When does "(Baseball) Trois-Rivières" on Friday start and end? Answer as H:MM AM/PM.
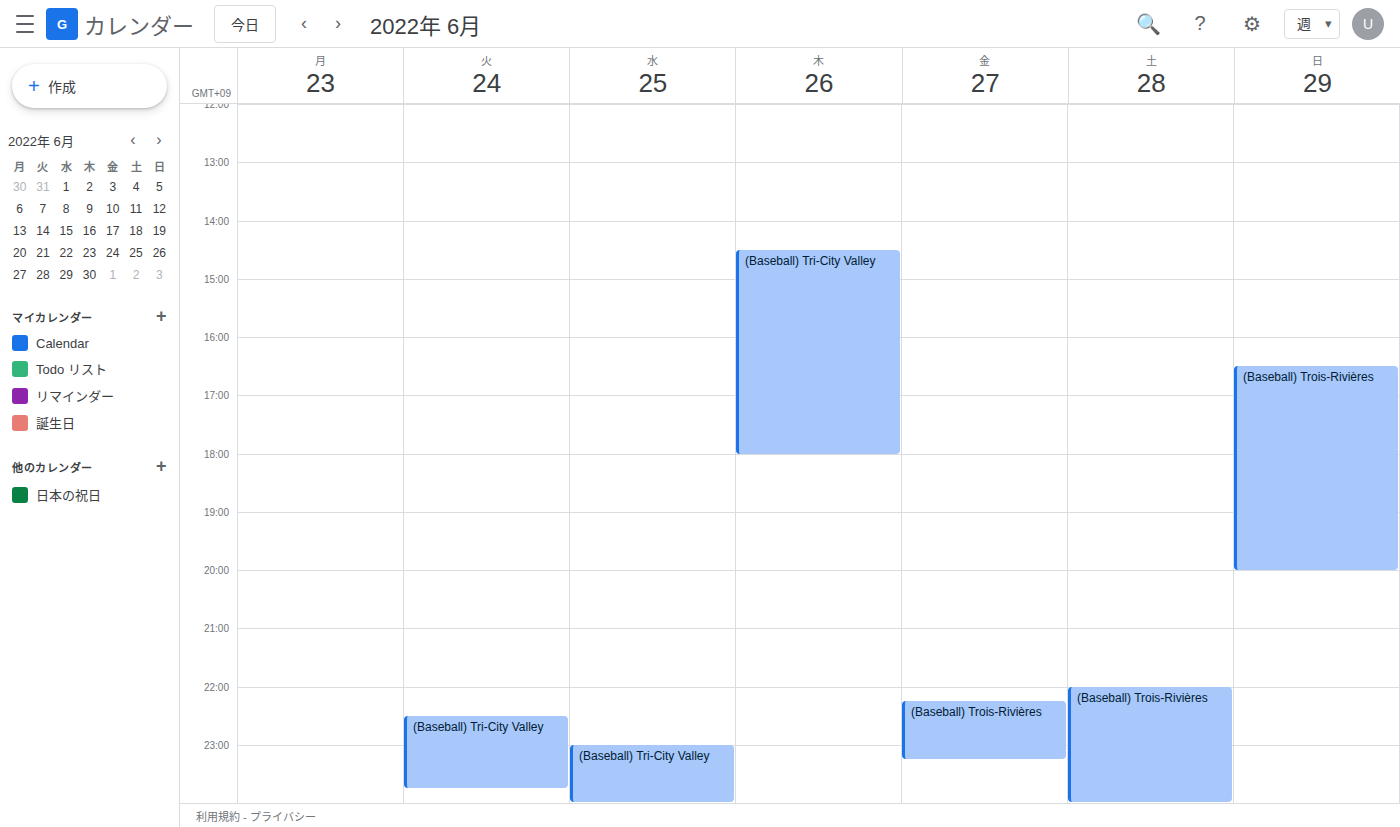
10:15 PM to 11:15 PM